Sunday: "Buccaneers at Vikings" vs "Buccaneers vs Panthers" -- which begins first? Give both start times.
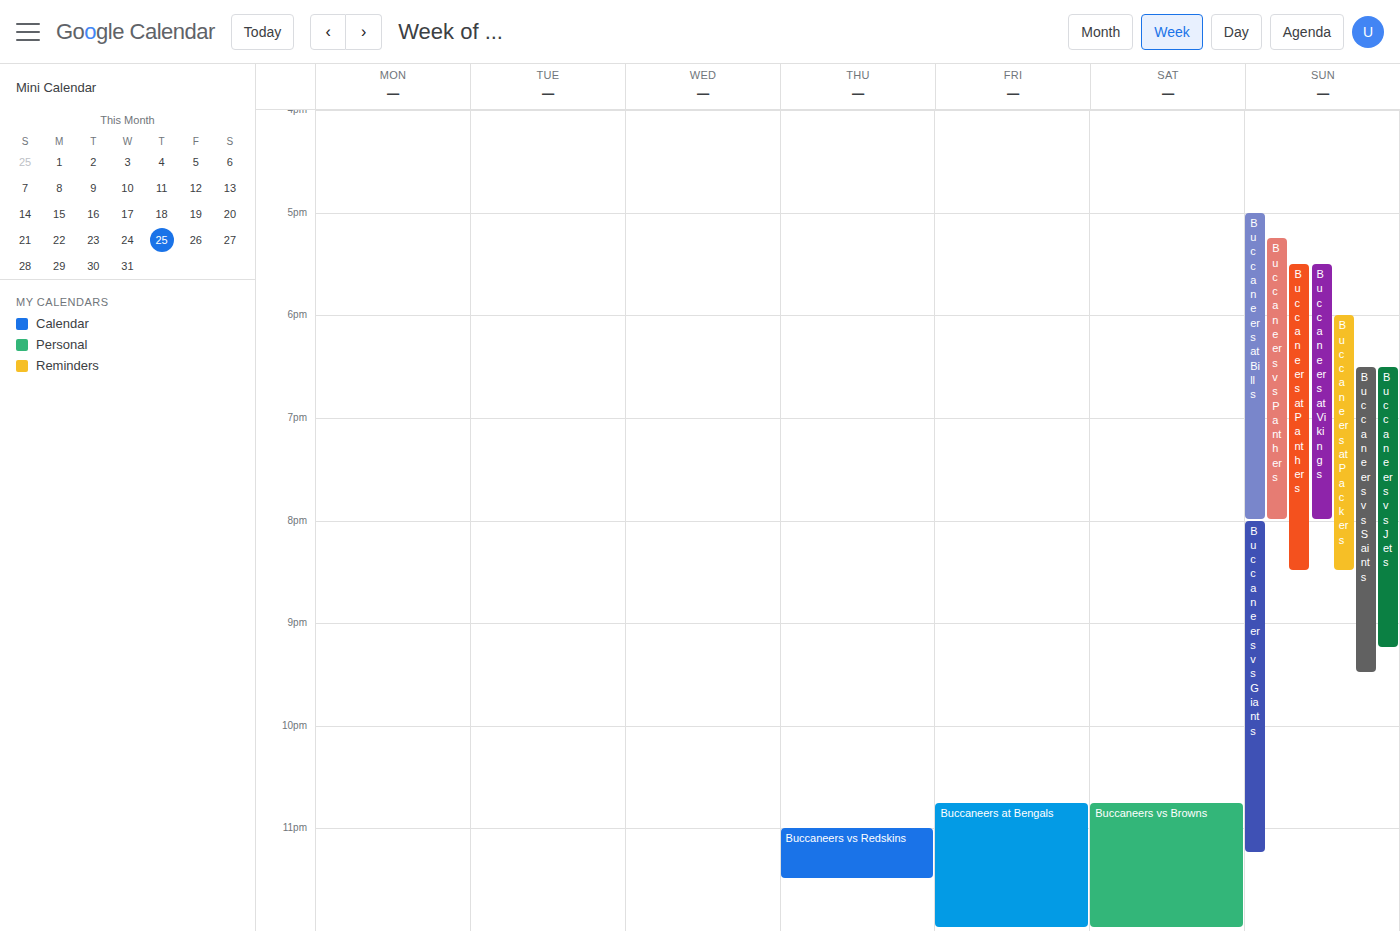
"Buccaneers vs Panthers" 5:15 PM; "Buccaneers at Vikings" 5:30 PM.